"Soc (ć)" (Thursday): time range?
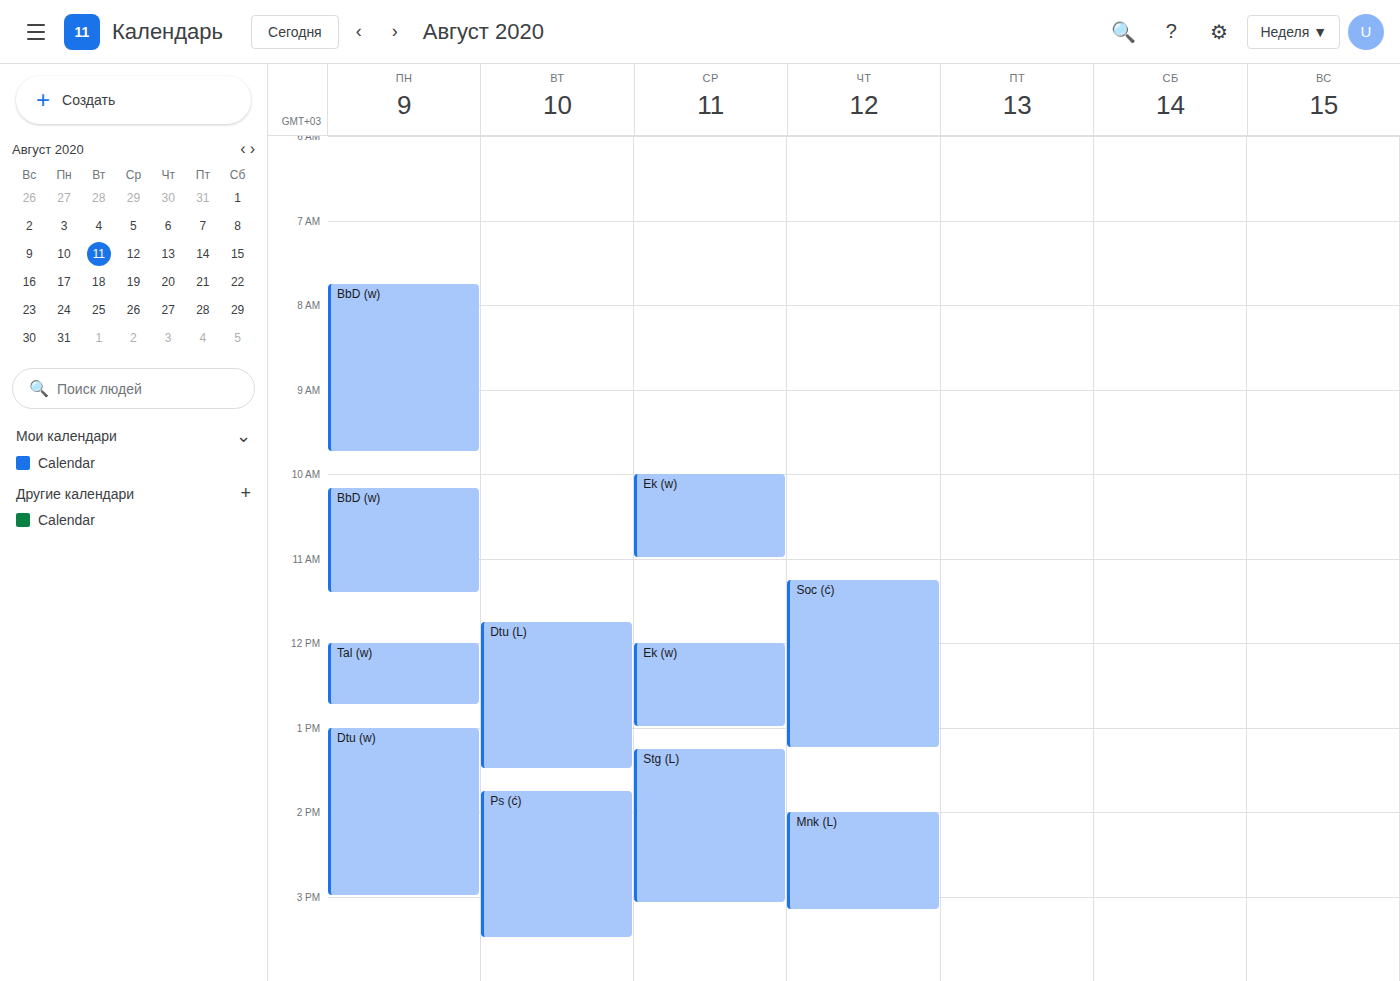
11:15 AM to 1:15 PM